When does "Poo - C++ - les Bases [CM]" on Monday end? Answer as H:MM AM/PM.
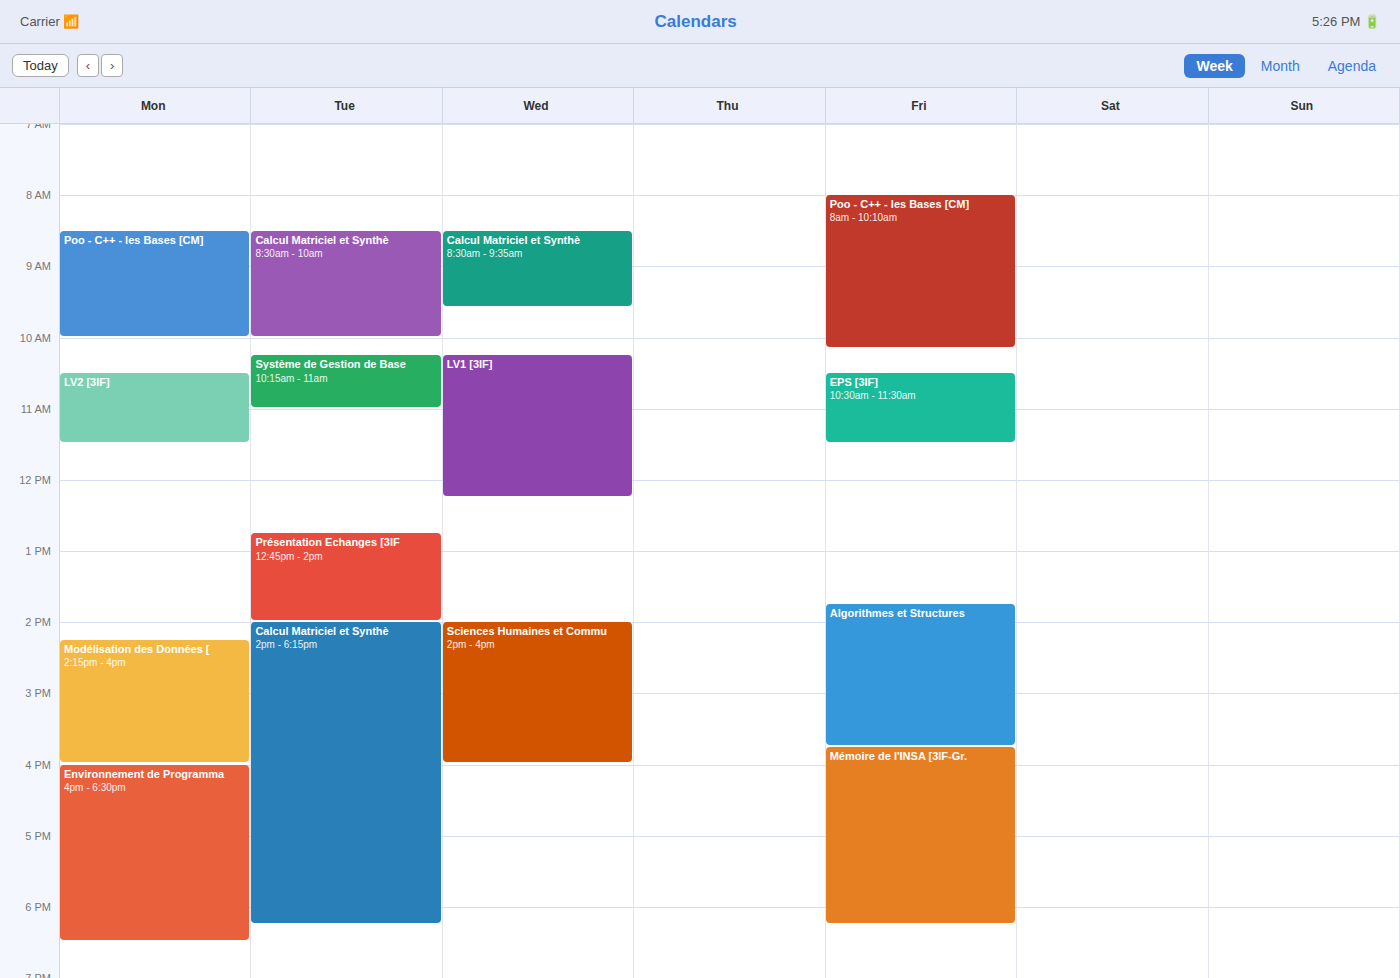
10:00 AM